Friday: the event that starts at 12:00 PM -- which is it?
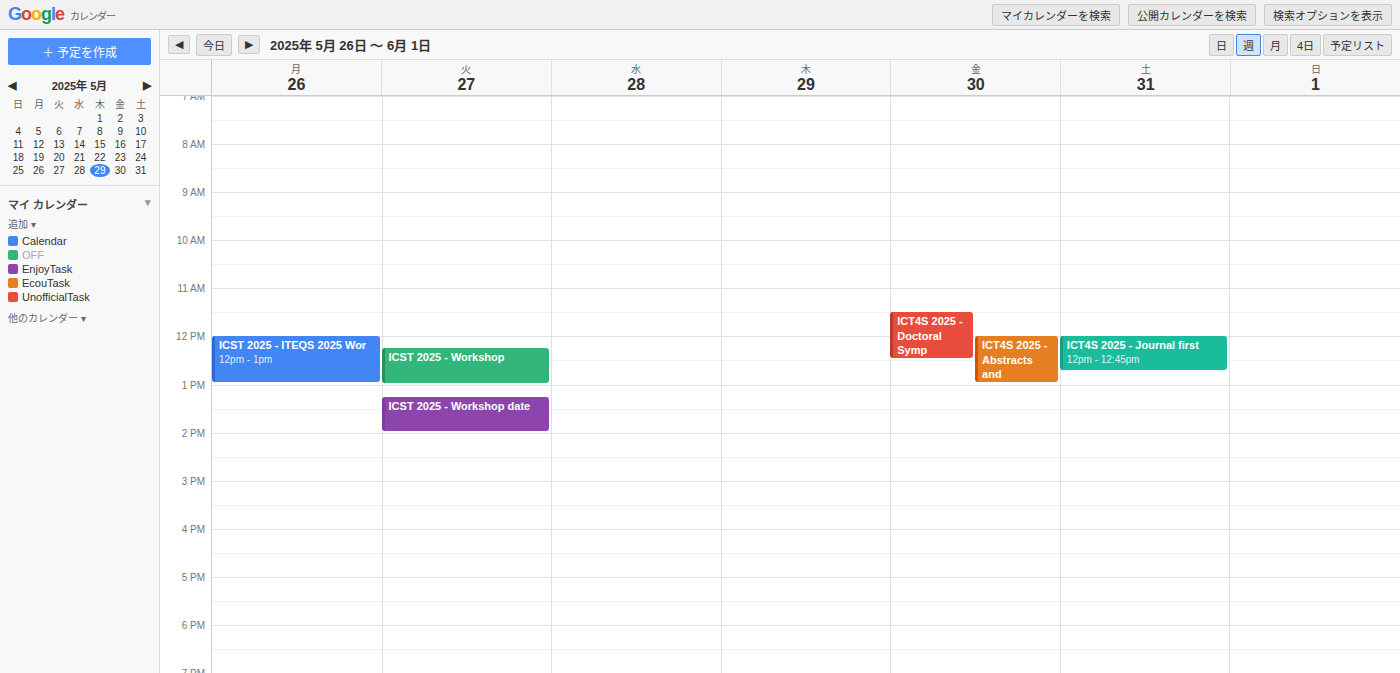
"ICT4S 2025 - Abstracts and"